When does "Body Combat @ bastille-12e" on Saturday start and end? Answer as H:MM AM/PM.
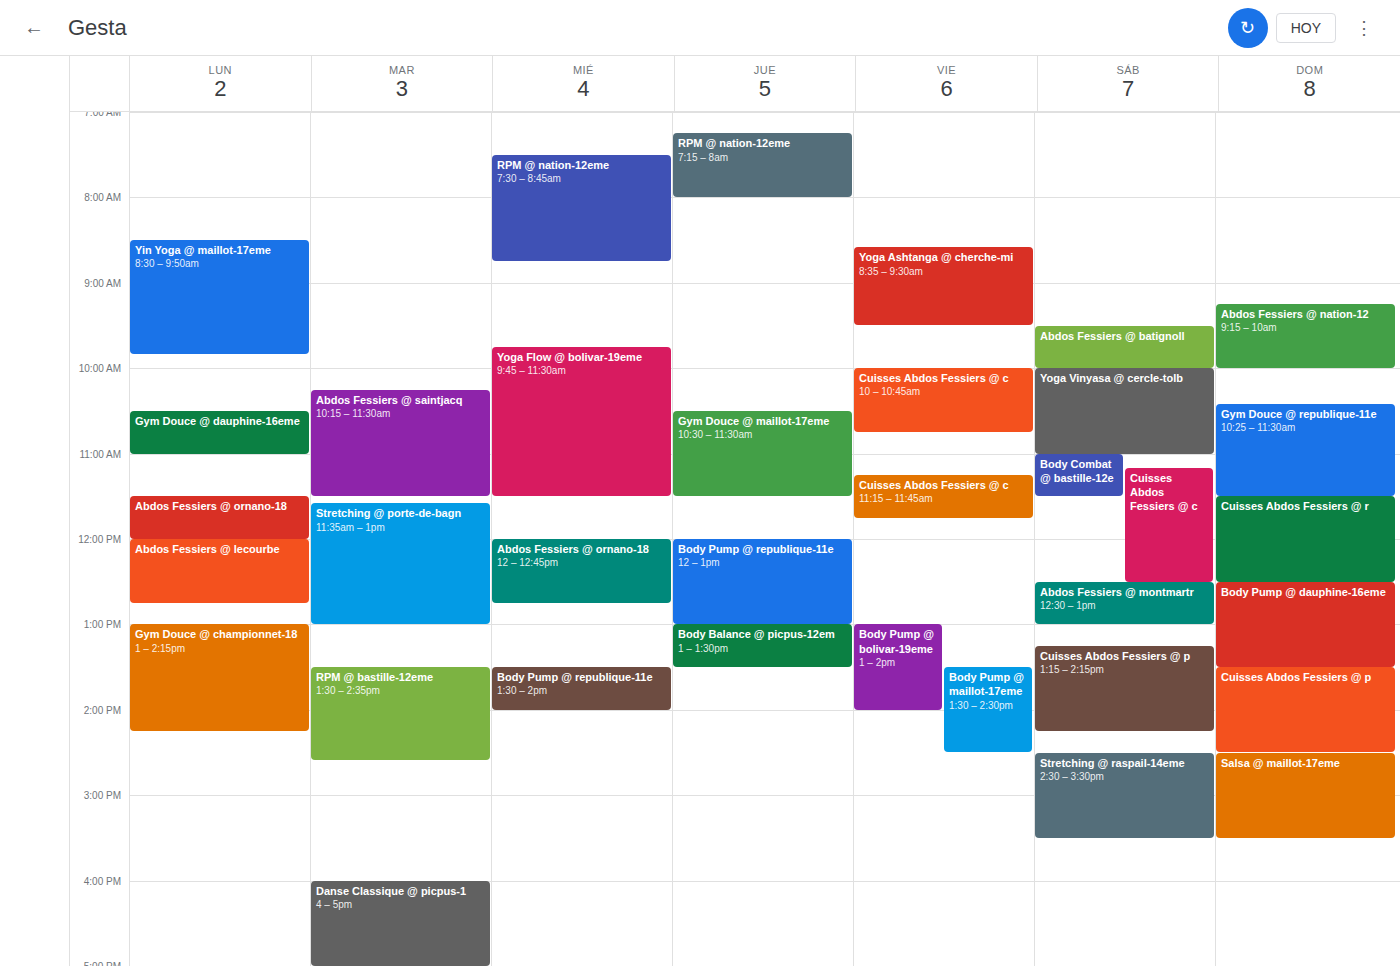
11:00 AM to 11:30 AM